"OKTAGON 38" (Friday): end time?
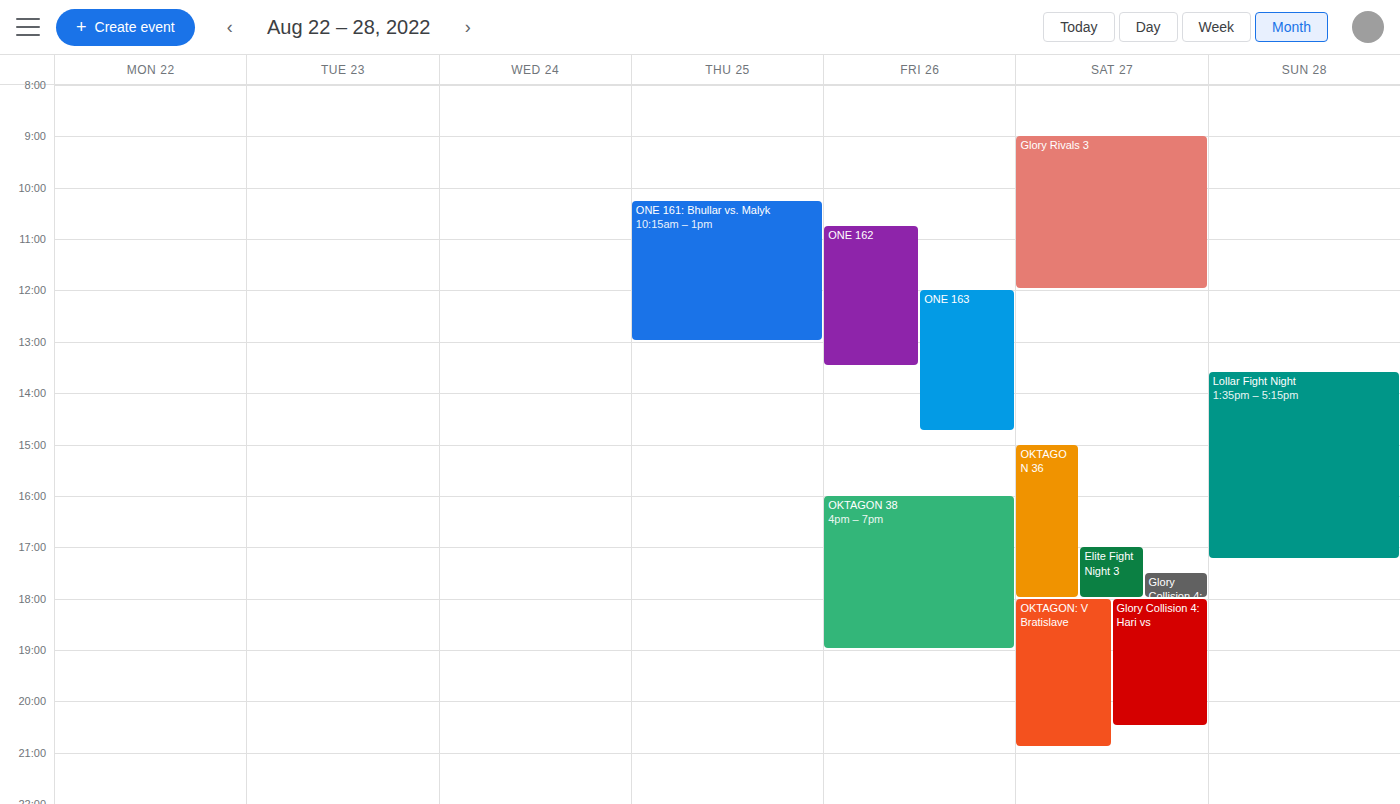
7:00 PM